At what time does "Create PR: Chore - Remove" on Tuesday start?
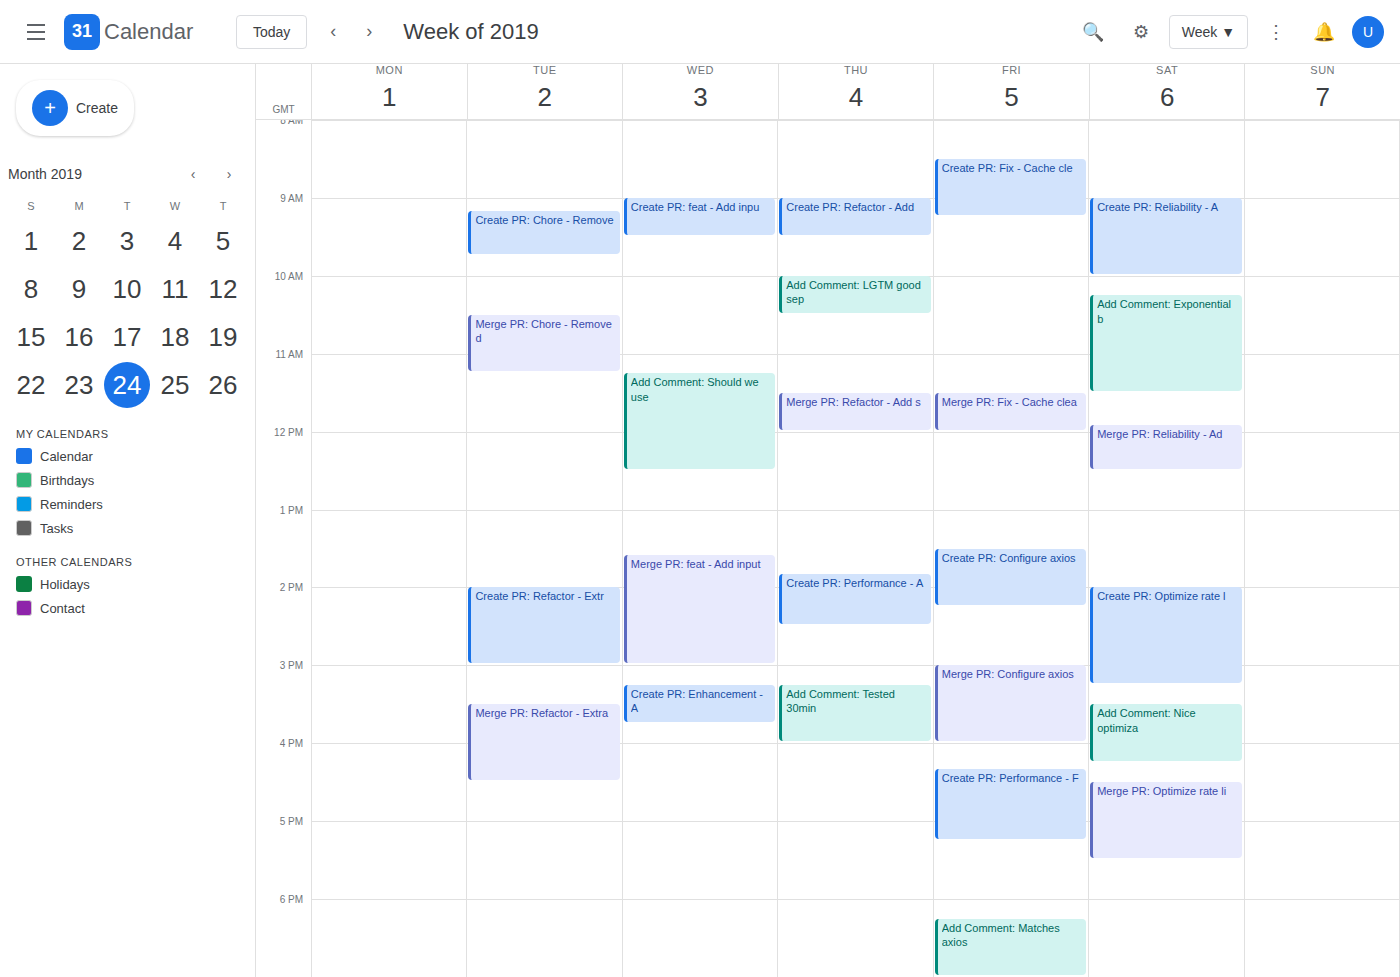
09:10